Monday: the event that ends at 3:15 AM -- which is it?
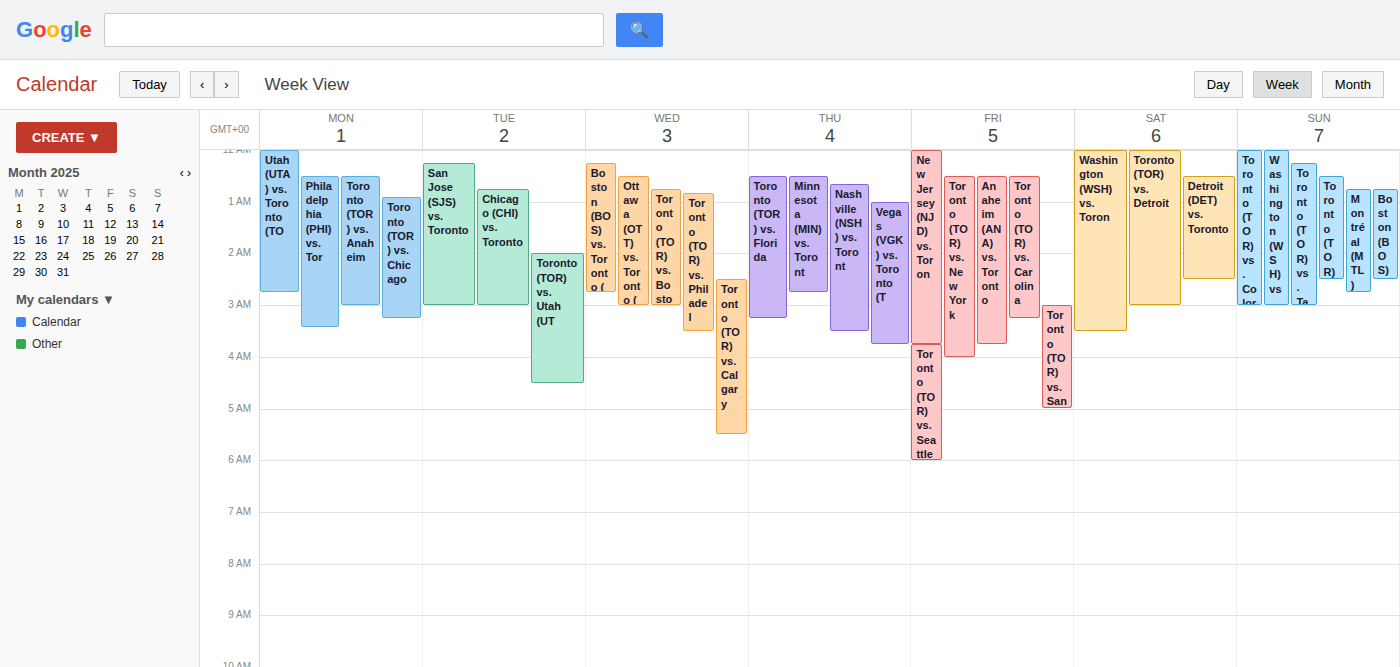
"Toronto (TOR) vs. Chicago"